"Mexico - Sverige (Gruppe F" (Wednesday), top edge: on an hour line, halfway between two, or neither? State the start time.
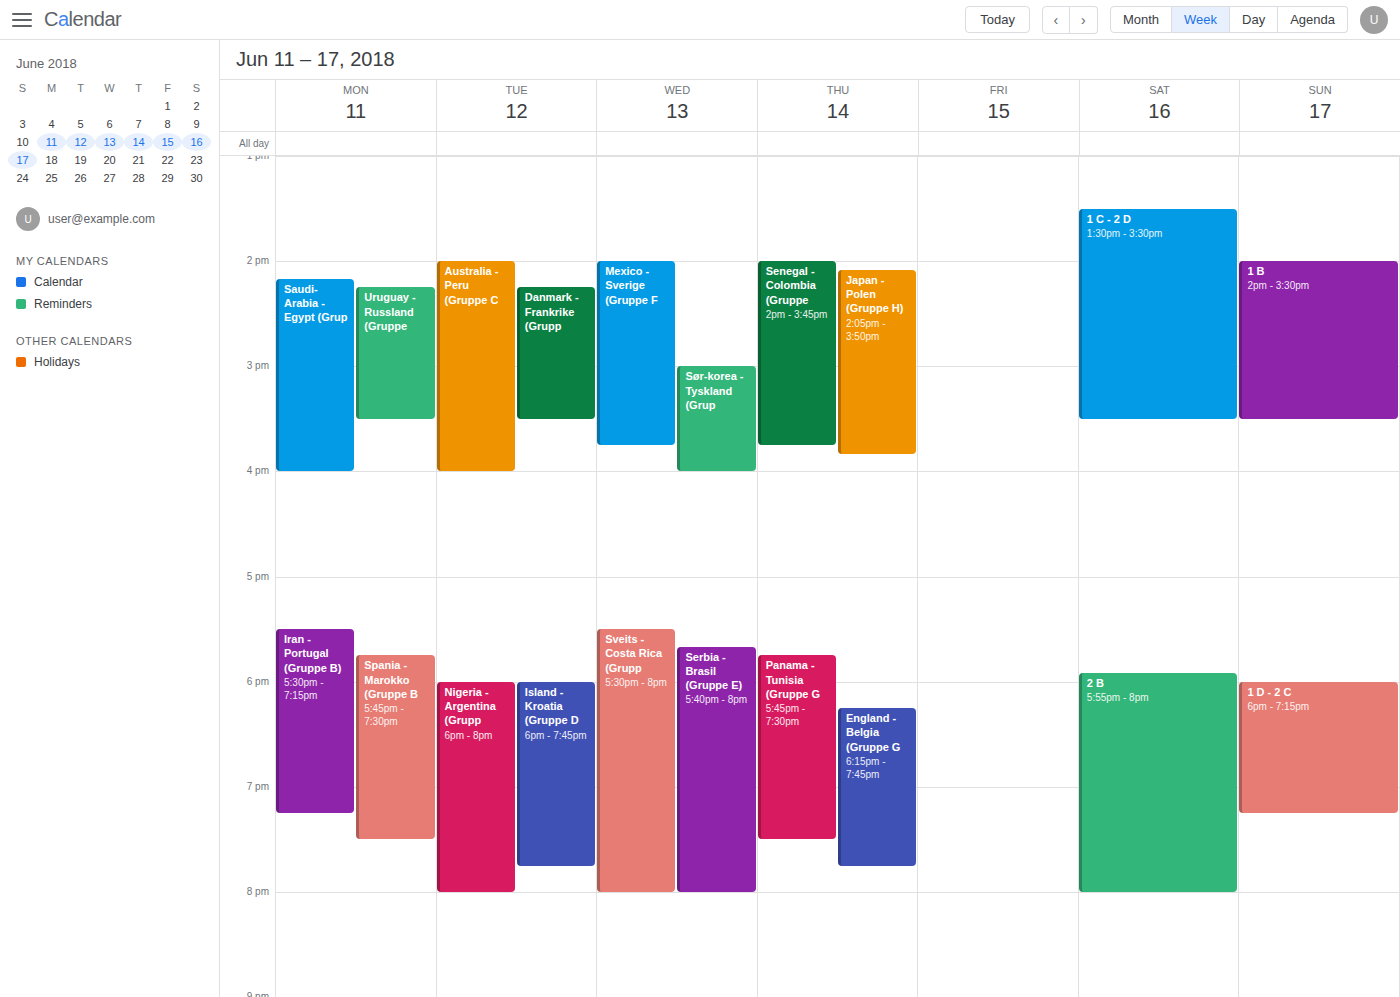
2:00 PM -- exactly on the 2 PM line.